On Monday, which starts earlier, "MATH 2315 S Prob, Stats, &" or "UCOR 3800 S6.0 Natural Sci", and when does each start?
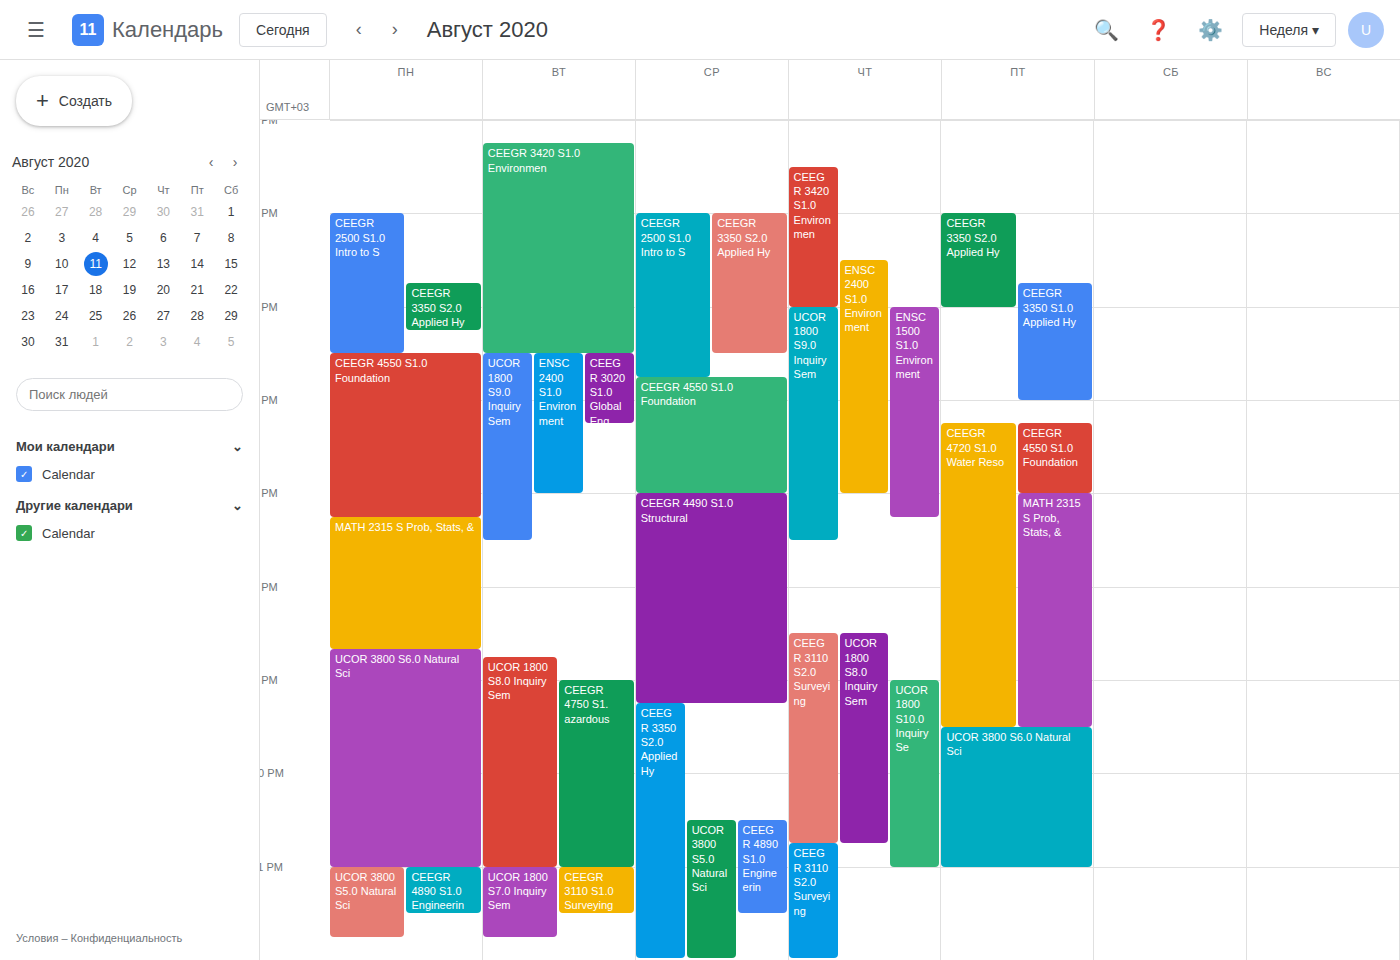
"MATH 2315 S Prob, Stats, &" 7:15 PM; "UCOR 3800 S6.0 Natural Sci" 8:40 PM.